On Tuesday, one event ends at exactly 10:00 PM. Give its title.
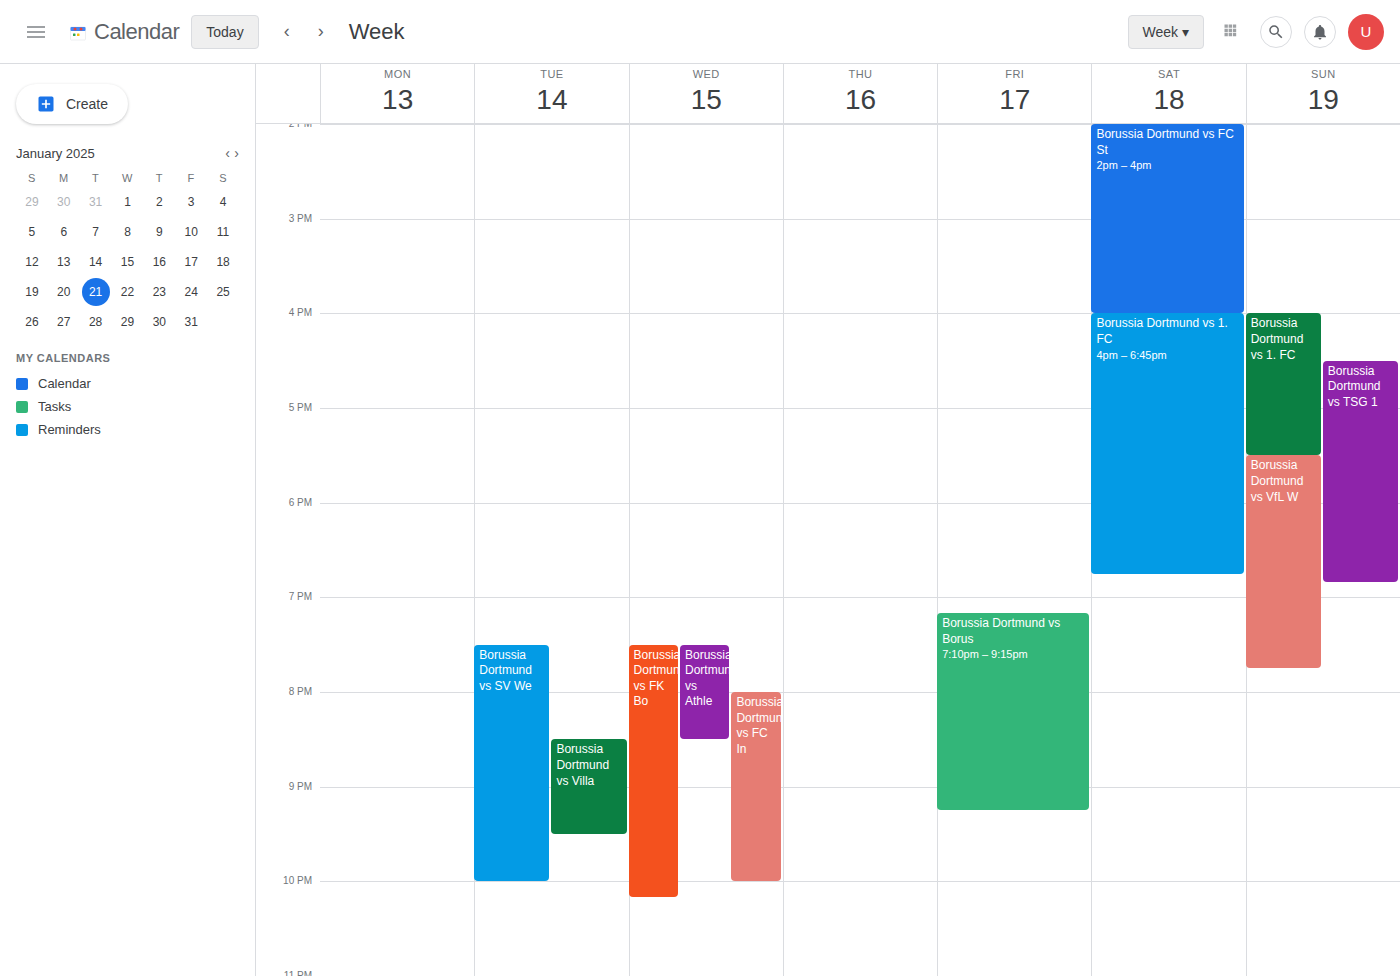
"Borussia Dortmund vs SV We"